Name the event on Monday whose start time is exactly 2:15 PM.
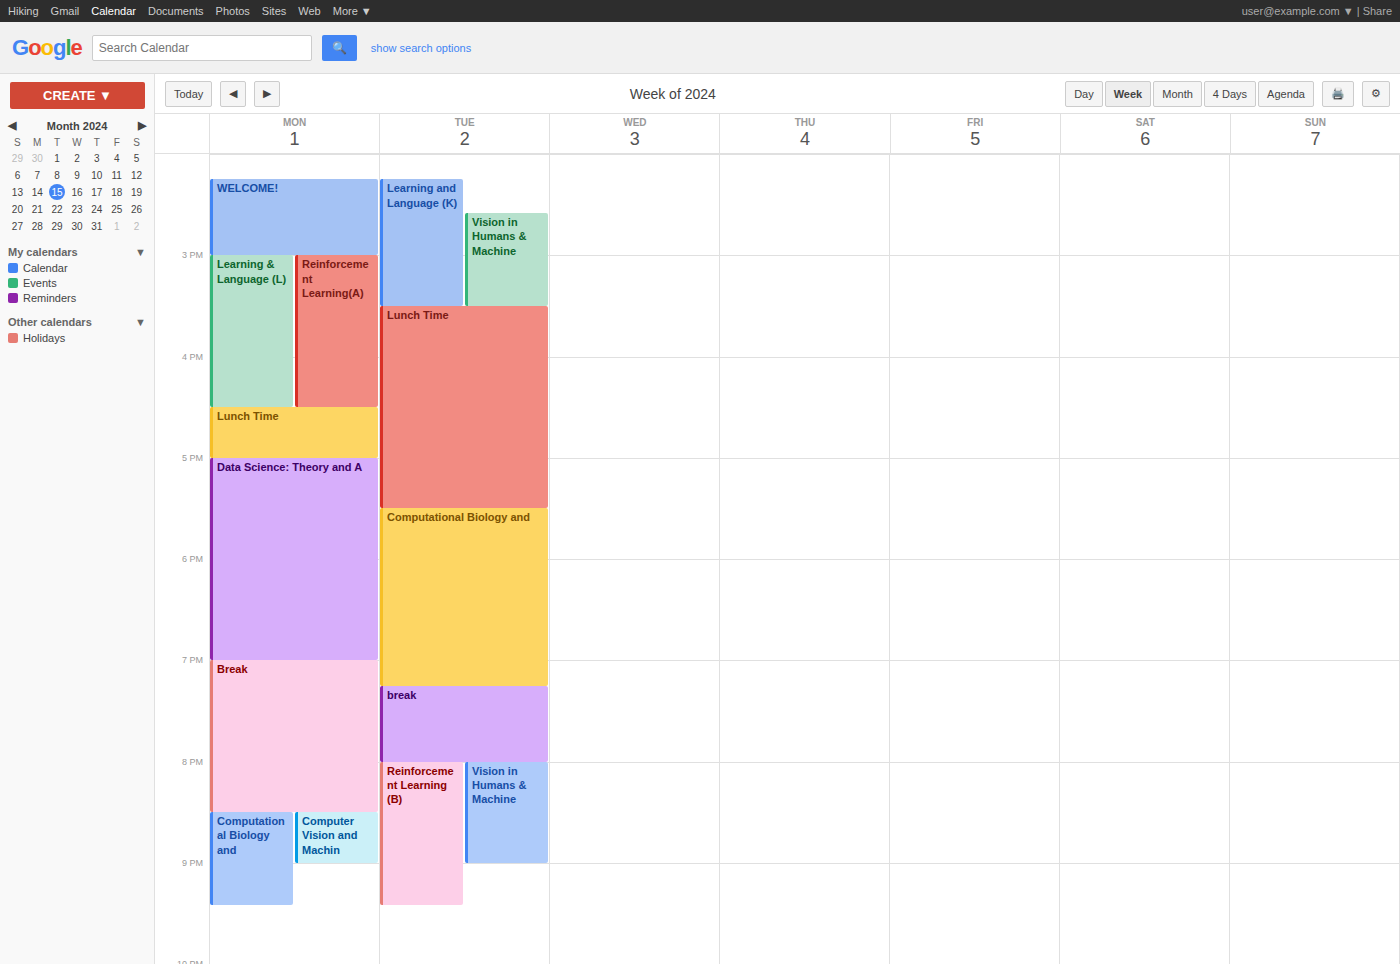
"WELCOME!"